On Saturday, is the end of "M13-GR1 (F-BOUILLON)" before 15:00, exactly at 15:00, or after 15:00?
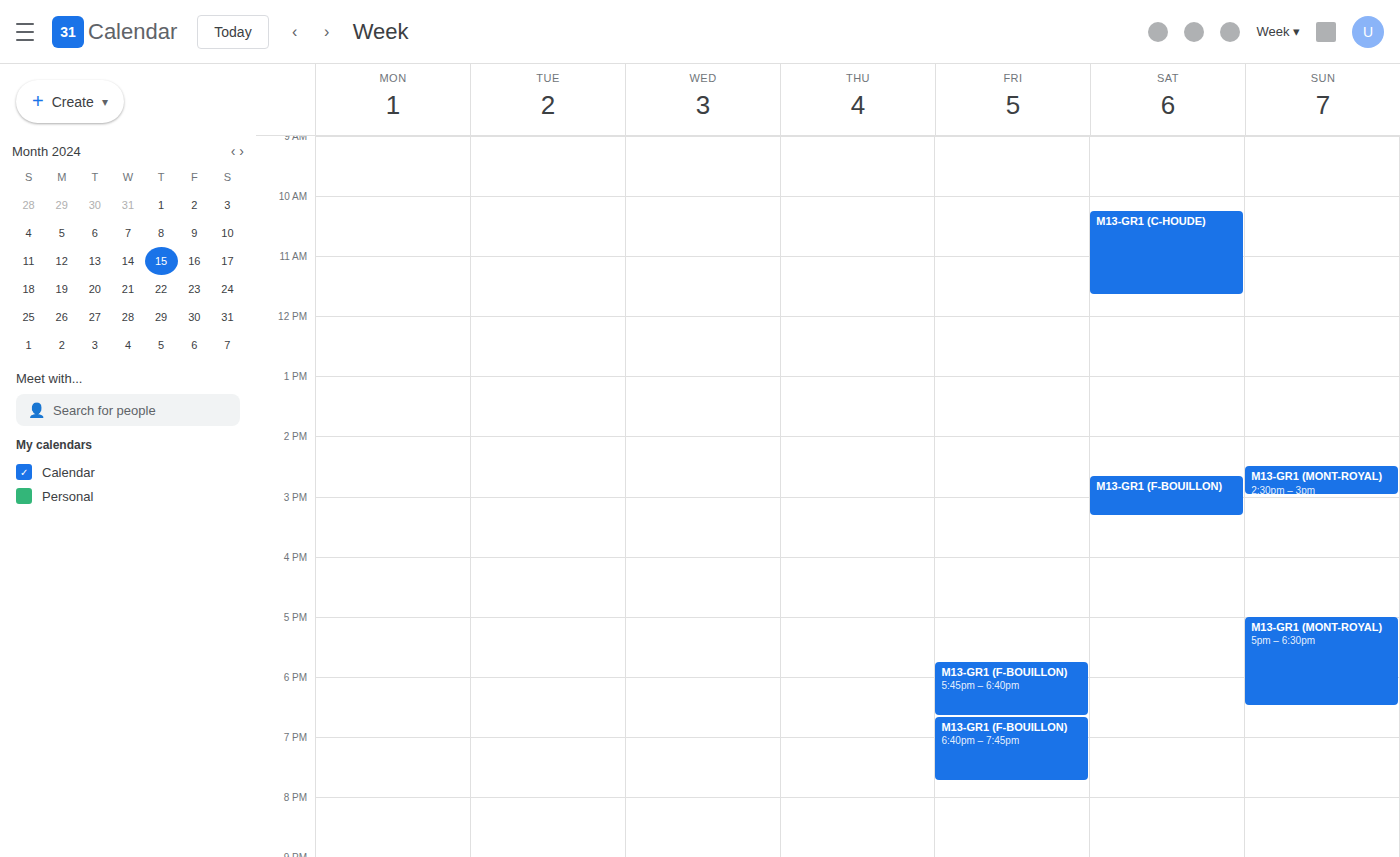
15:20 -- after 15:00, 20 minutes below the 15:00 line.